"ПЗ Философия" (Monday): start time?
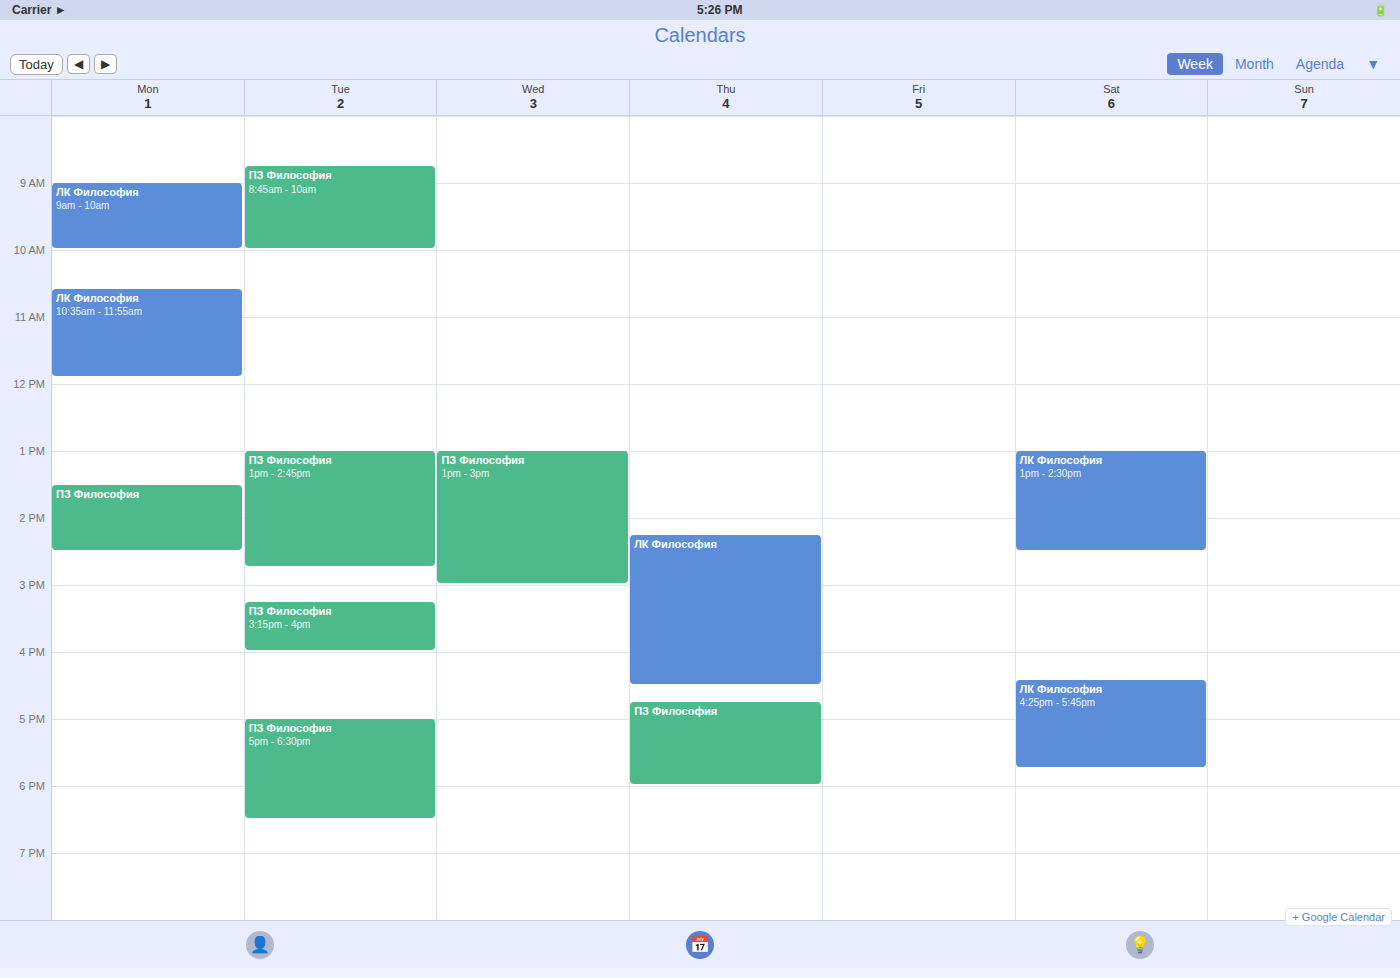
1:30 PM